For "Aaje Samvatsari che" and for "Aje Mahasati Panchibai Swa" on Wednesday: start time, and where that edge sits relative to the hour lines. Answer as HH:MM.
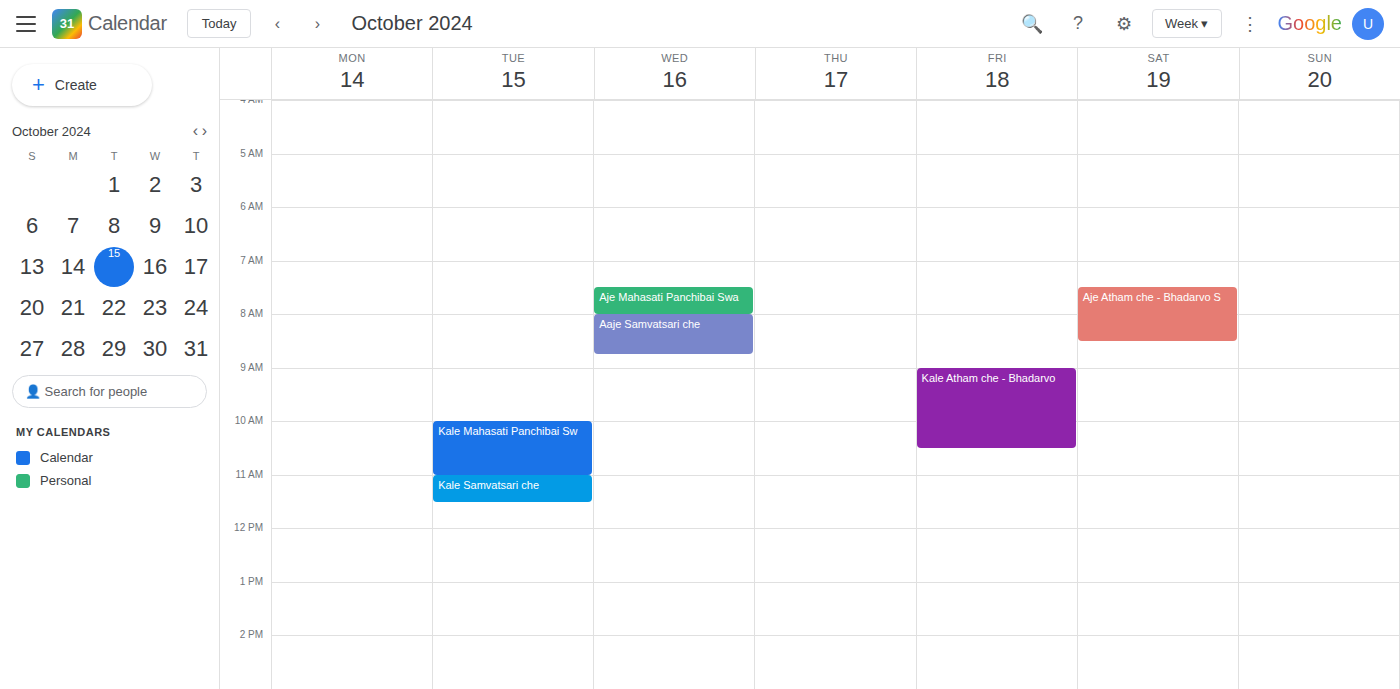
"Aaje Samvatsari che": 08:00, exactly on the 08:00 line. "Aje Mahasati Panchibai Swa": 07:30, halfway between the 07:00 and 08:00 lines.